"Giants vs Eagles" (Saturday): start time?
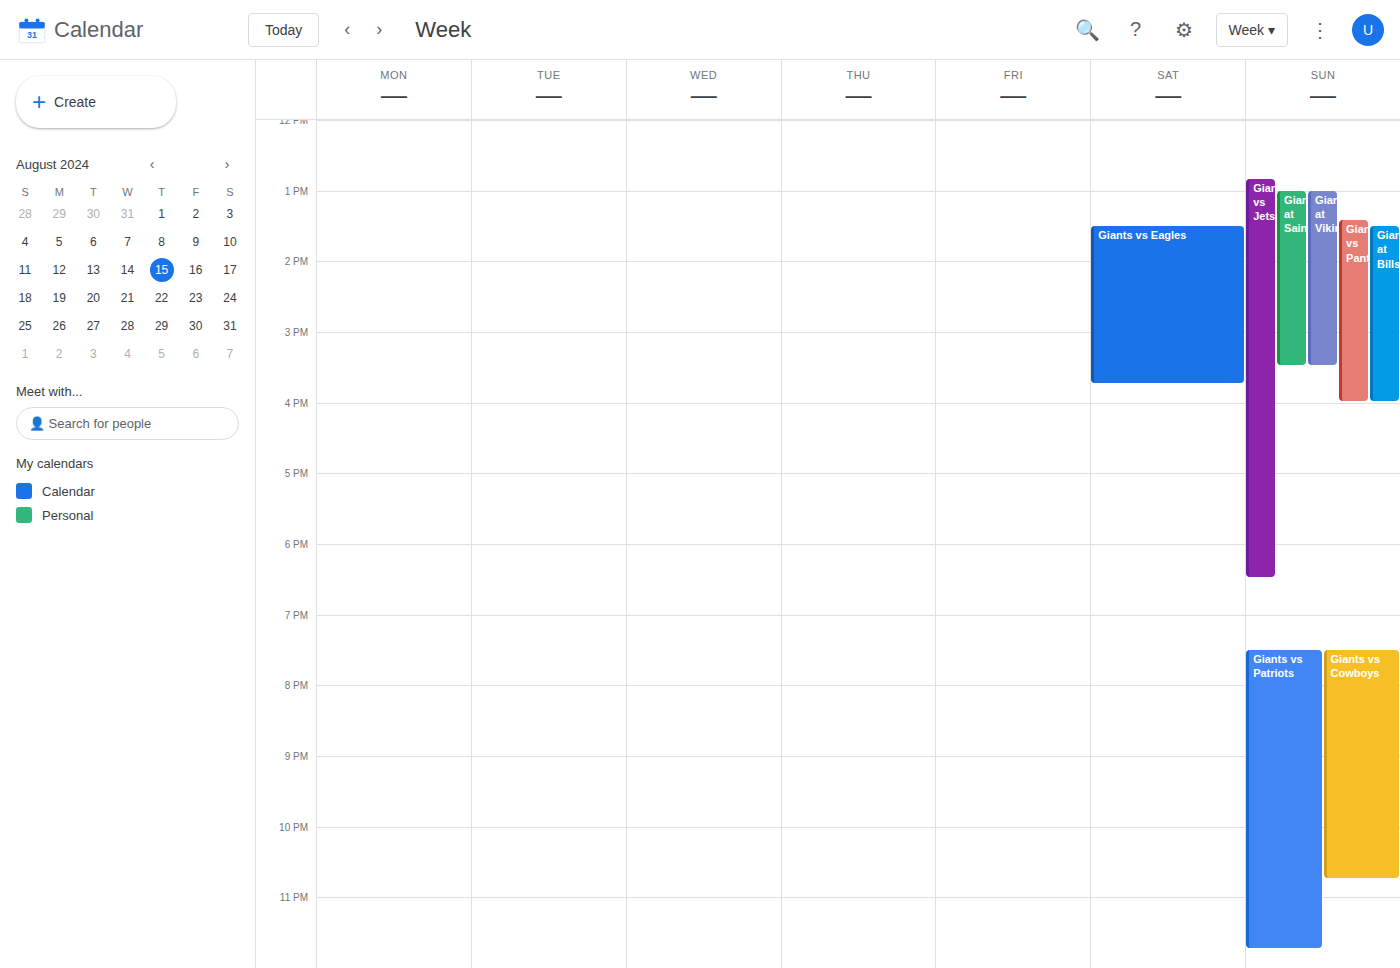
13:30